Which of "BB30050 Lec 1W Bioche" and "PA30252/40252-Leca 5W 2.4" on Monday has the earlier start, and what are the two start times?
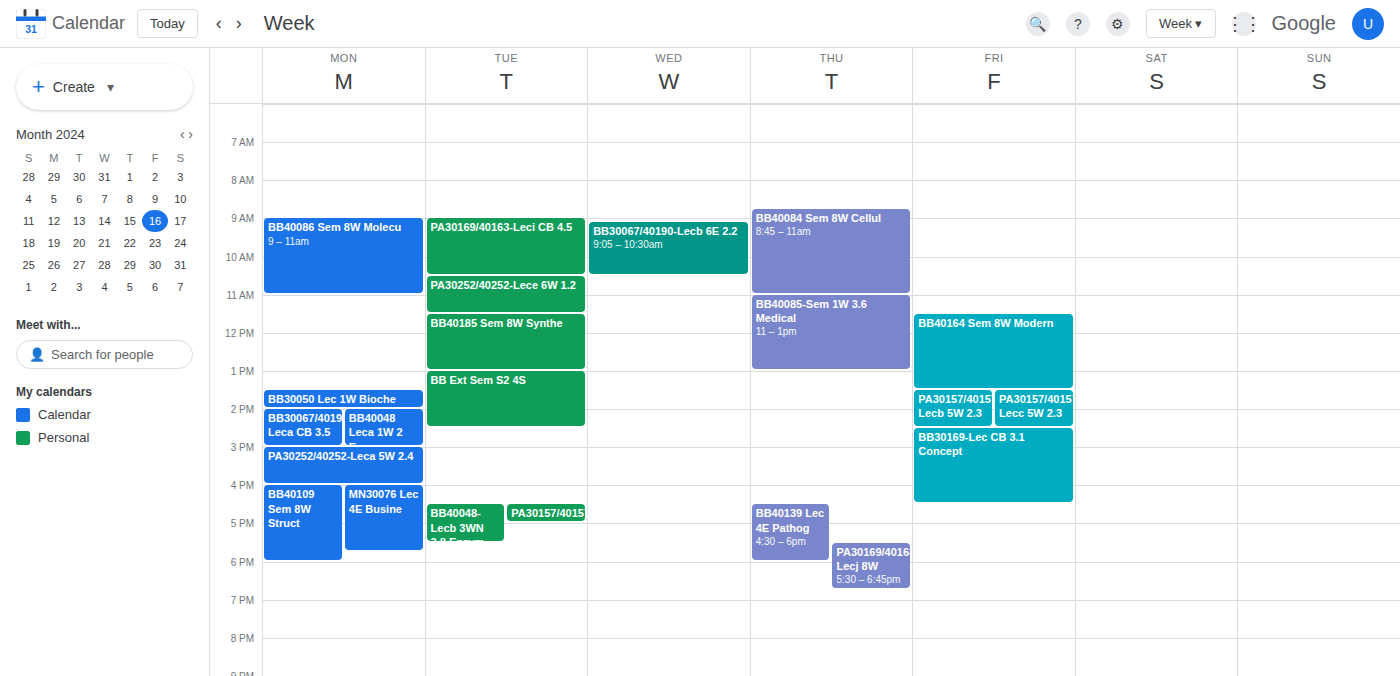
"BB30050 Lec 1W Bioche" 1:30 PM; "PA30252/40252-Leca 5W 2.4" 3:00 PM.